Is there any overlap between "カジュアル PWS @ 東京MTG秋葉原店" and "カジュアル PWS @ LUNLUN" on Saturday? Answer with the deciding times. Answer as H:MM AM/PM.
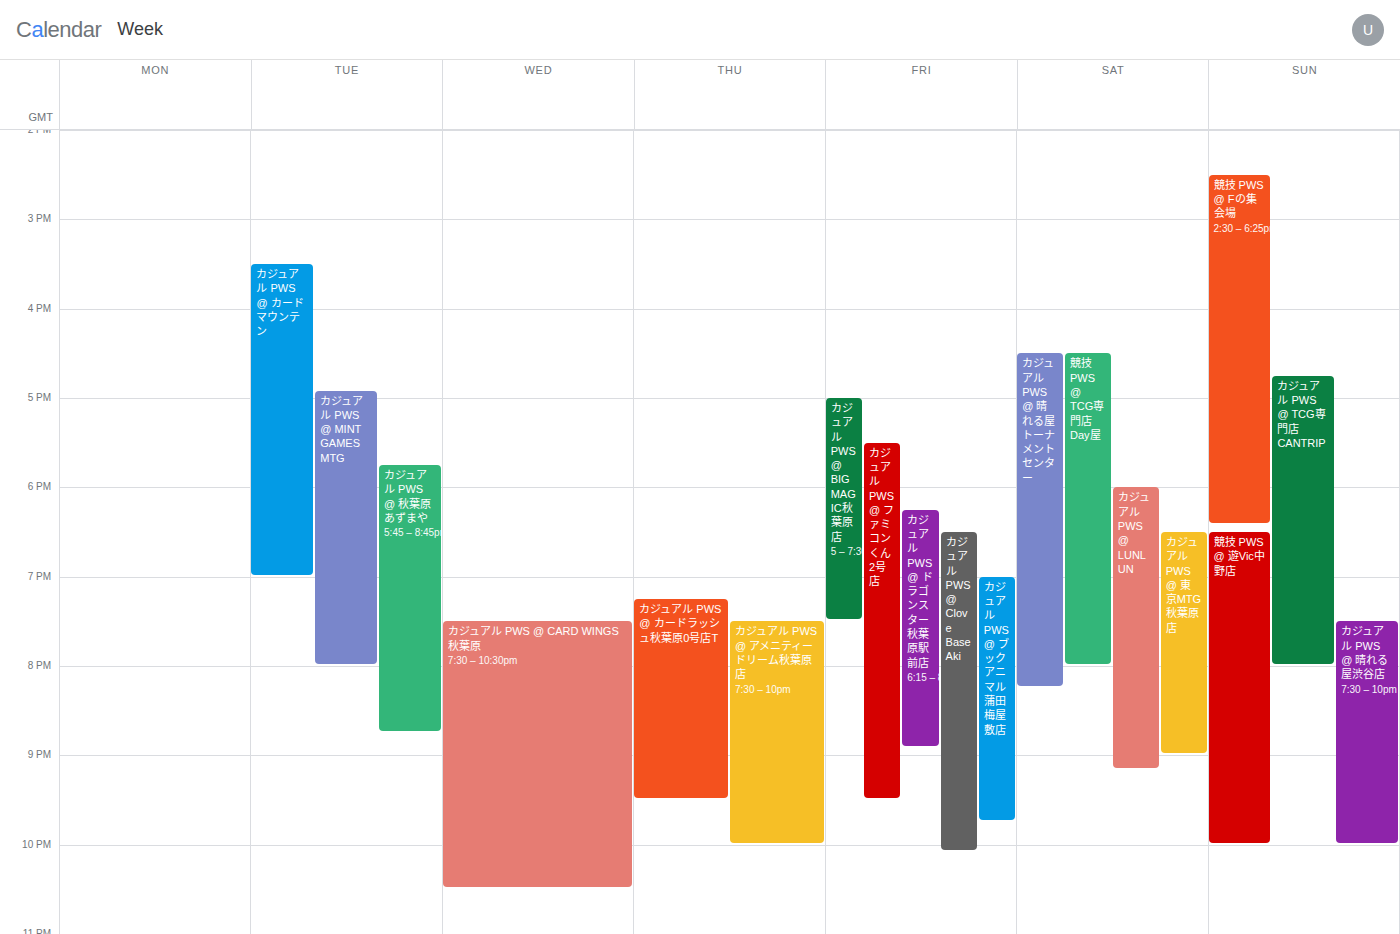
"カジュアル PWS @ 東京MTG秋葉原店" runs 6:30 PM to 9:00 PM, inside "カジュアル PWS @ LUNLUN" -- they overlap.